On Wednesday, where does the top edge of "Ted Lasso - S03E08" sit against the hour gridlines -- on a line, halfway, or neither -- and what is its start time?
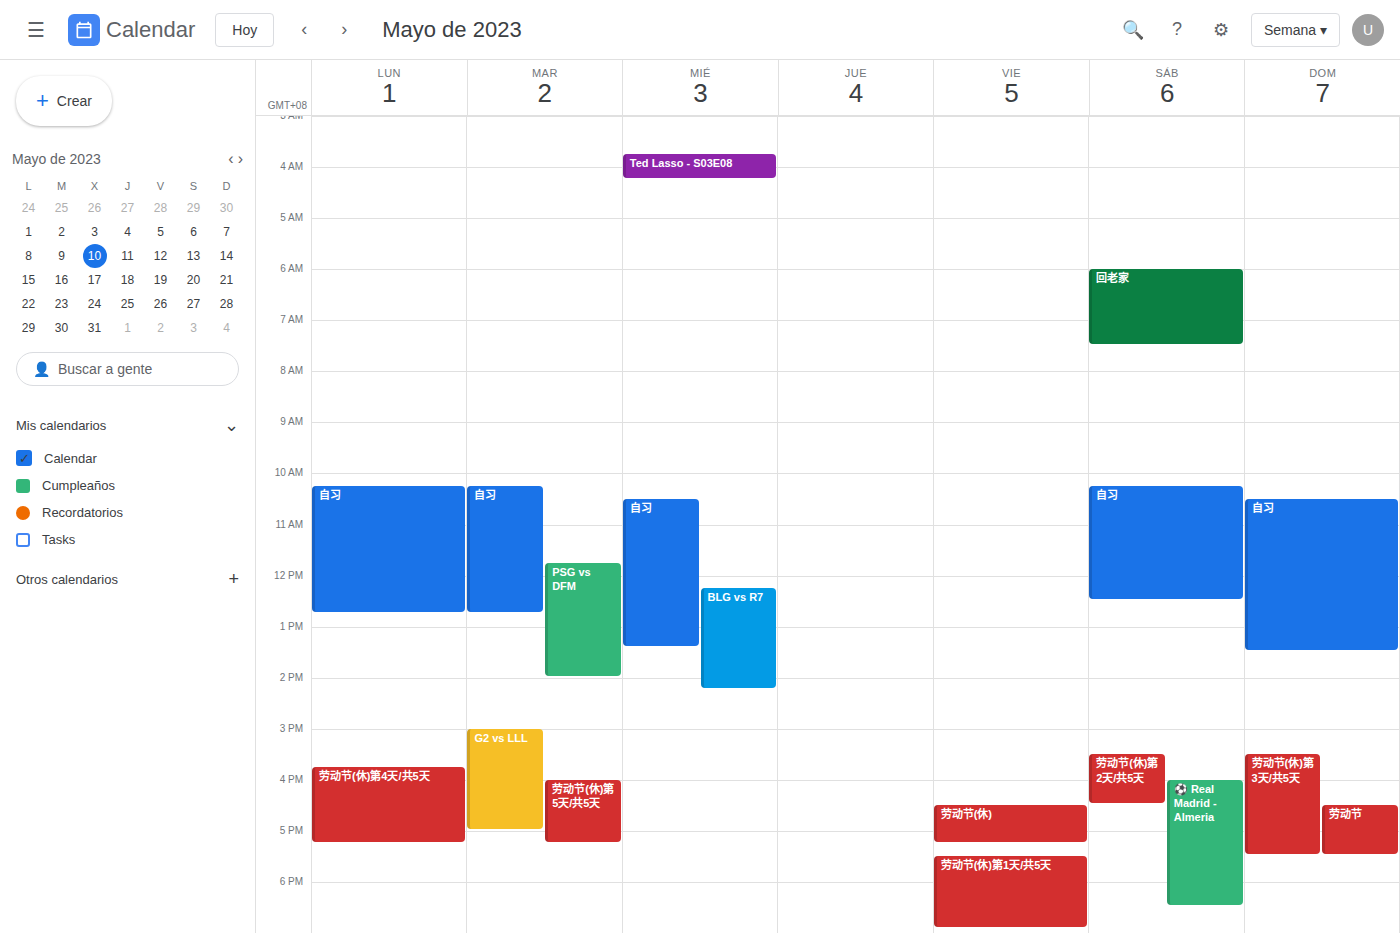
3:45 AM -- neither: three quarters of the way from the 3 AM line to the 4 AM line.